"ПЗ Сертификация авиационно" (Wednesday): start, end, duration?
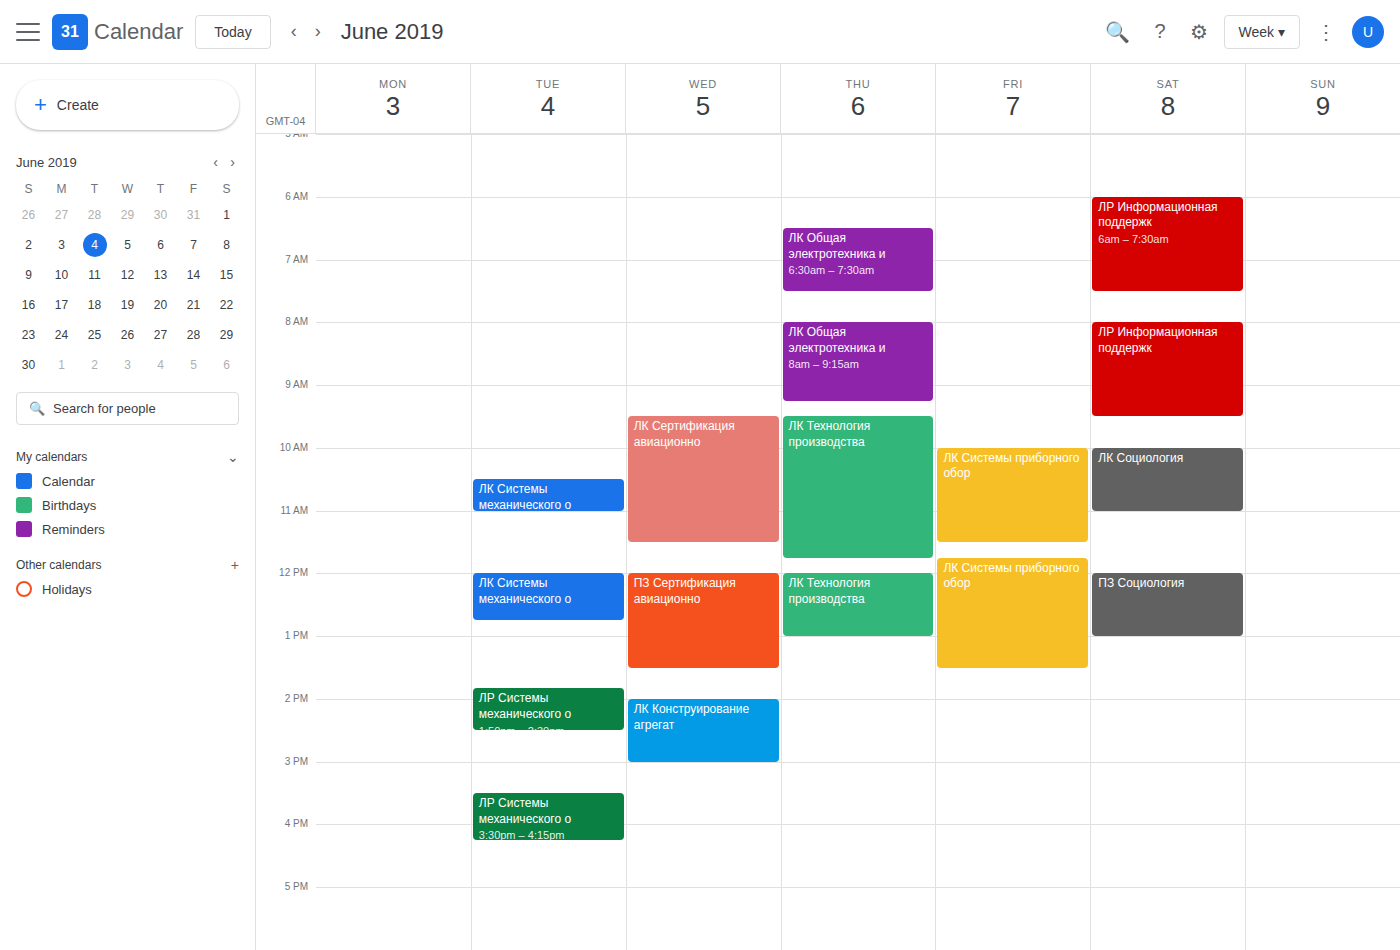
12:00 PM to 1:30 PM, 1 hour 30 minutes